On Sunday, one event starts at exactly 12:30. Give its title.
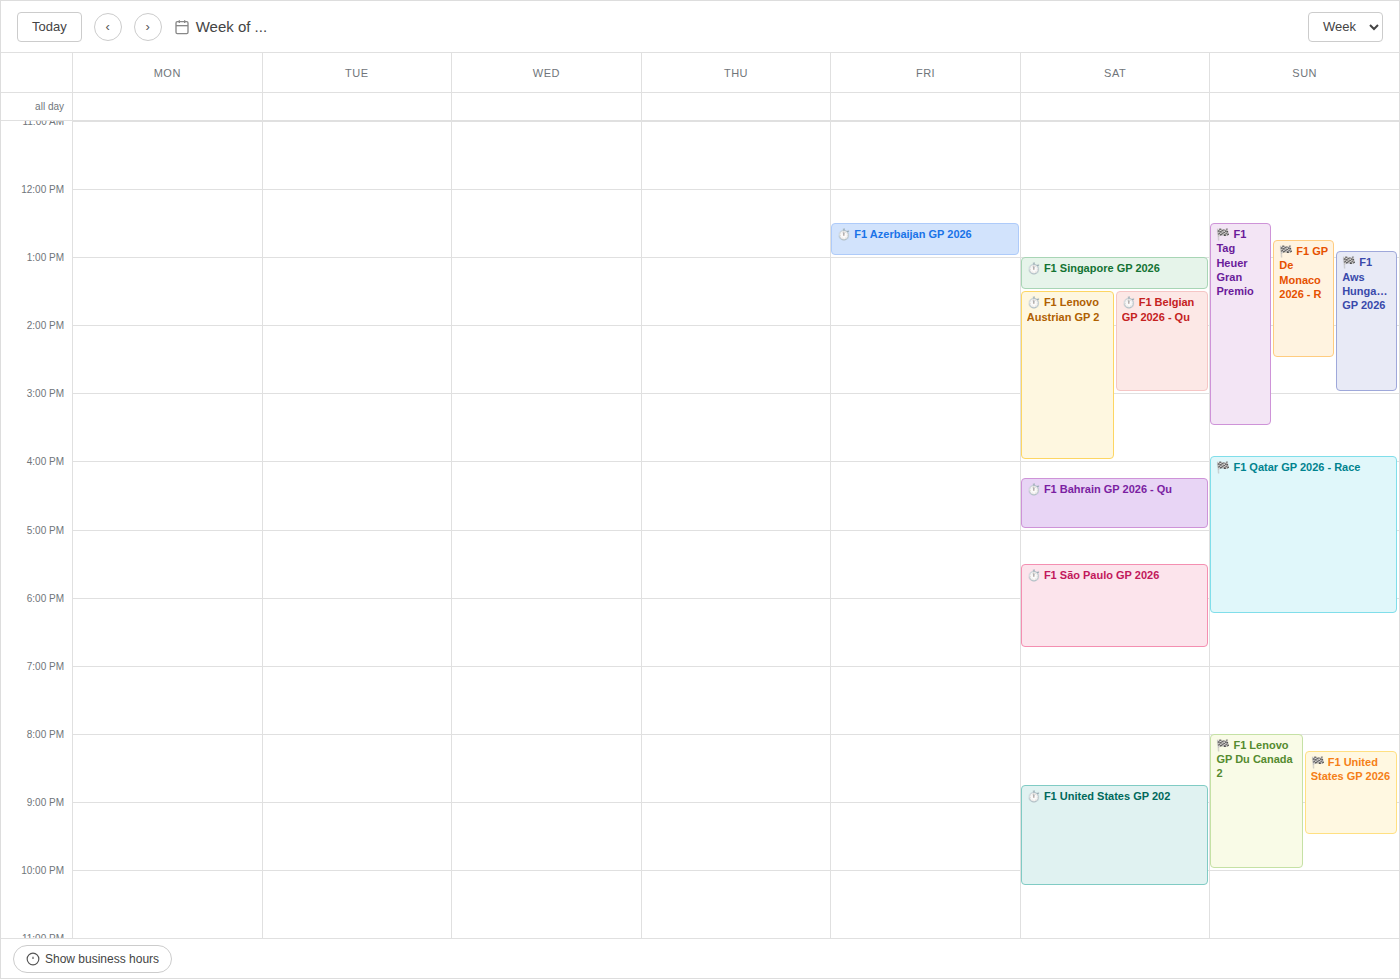
"🏁 F1 Tag Heuer Gran Premio"